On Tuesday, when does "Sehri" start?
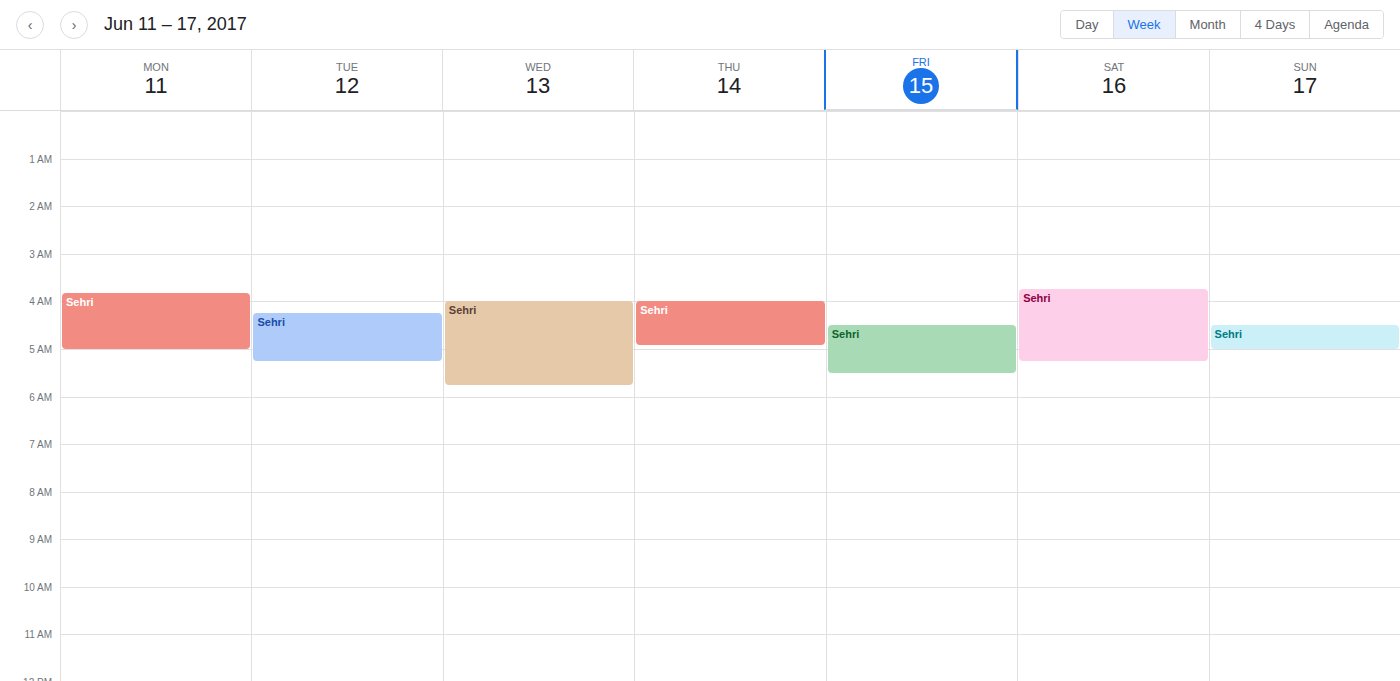
4:15 AM